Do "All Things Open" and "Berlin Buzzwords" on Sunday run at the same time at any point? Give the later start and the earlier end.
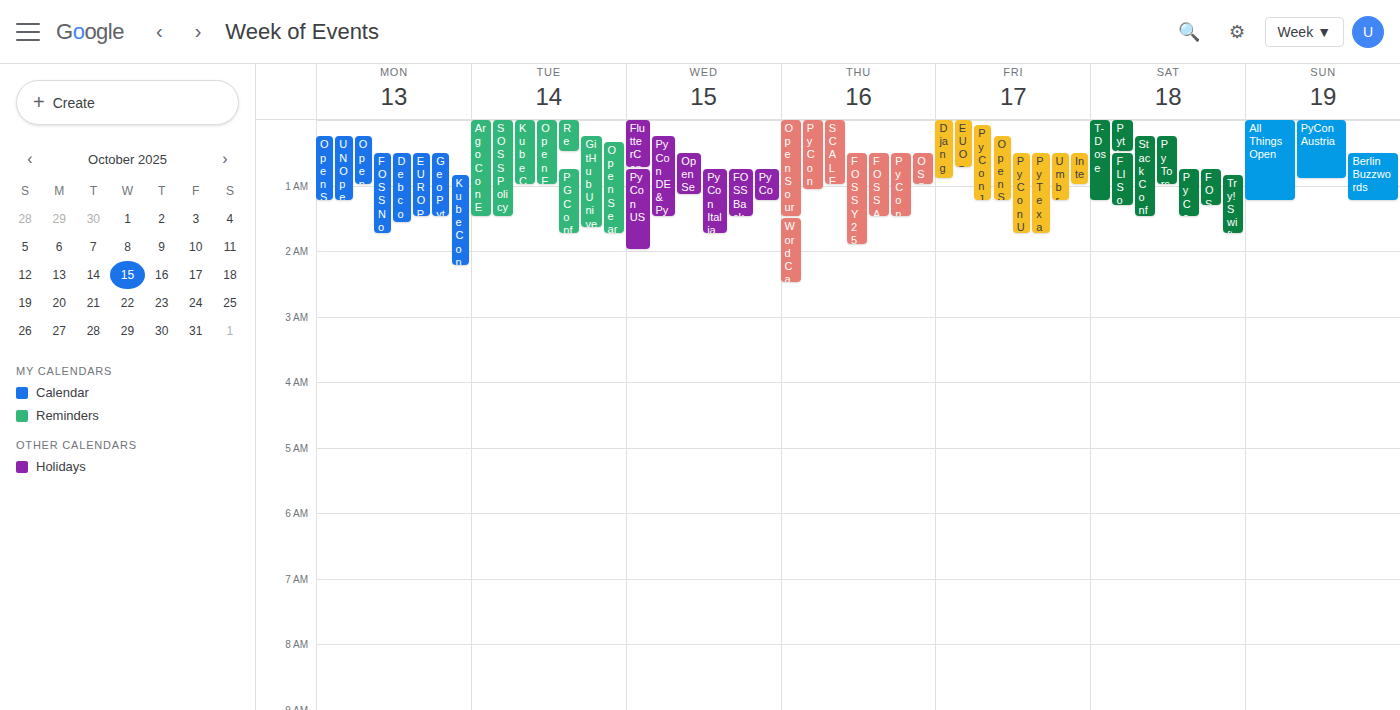
"Berlin Buzzwords" starts at 12:30 AM, before "All Things Open" ends at 1:15 AM -- they overlap.